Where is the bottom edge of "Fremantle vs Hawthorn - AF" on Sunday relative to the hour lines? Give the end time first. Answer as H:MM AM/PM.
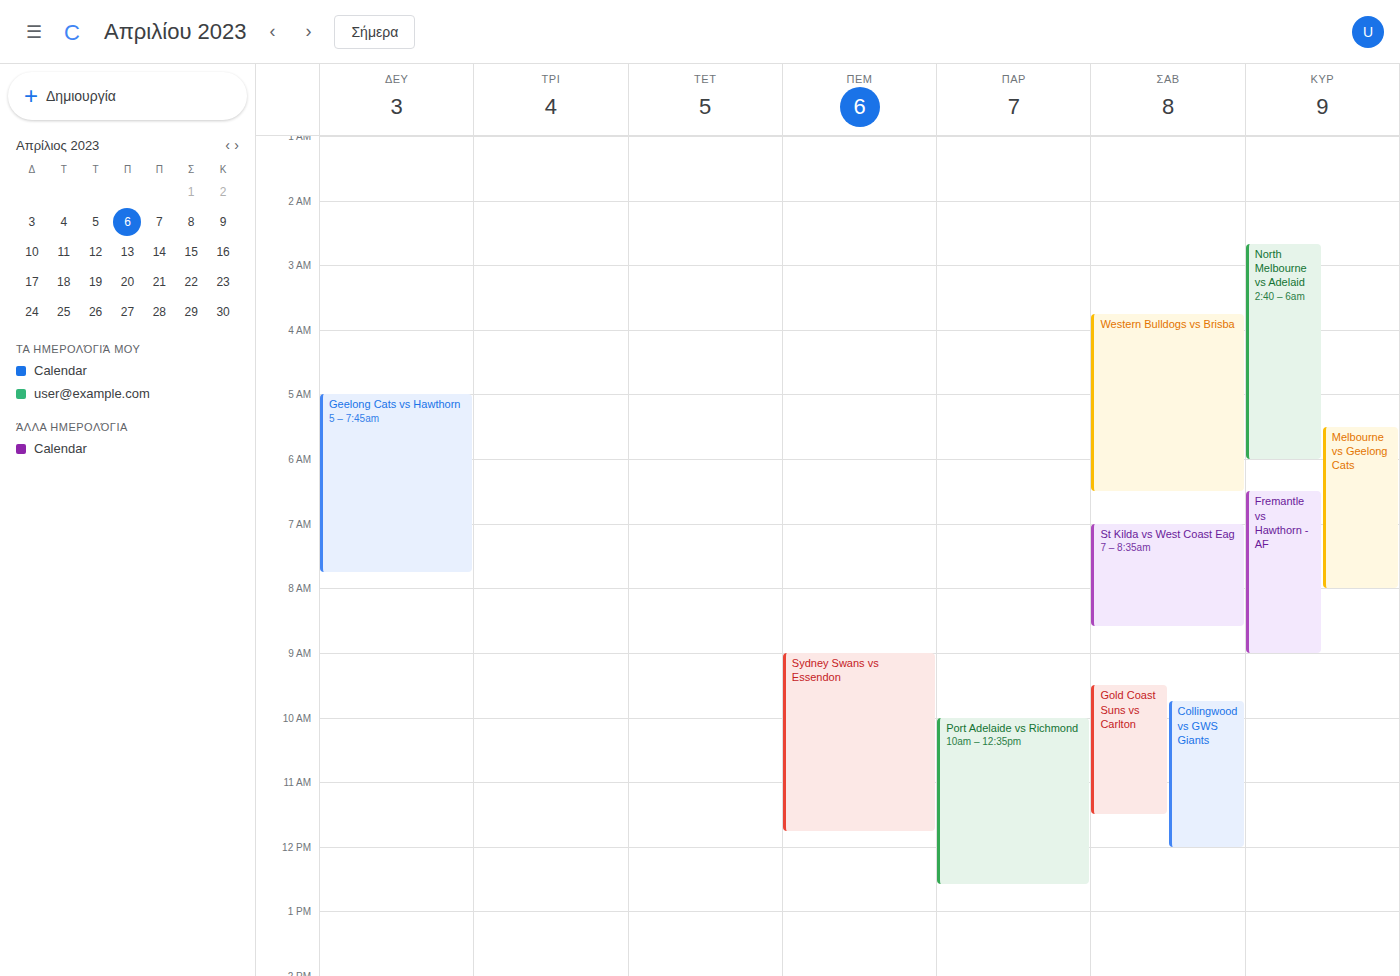
9:00 AM -- exactly on the 9 AM line.